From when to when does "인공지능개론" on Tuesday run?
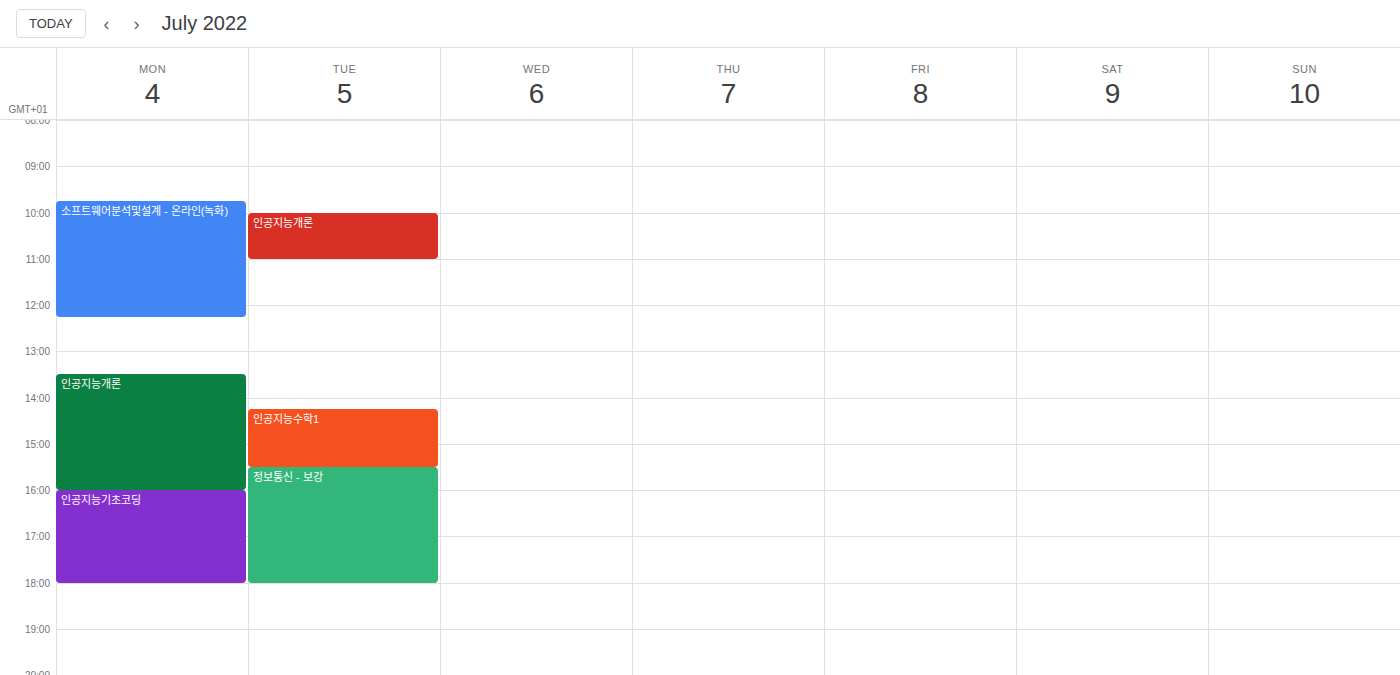
10:00 AM to 11:00 AM